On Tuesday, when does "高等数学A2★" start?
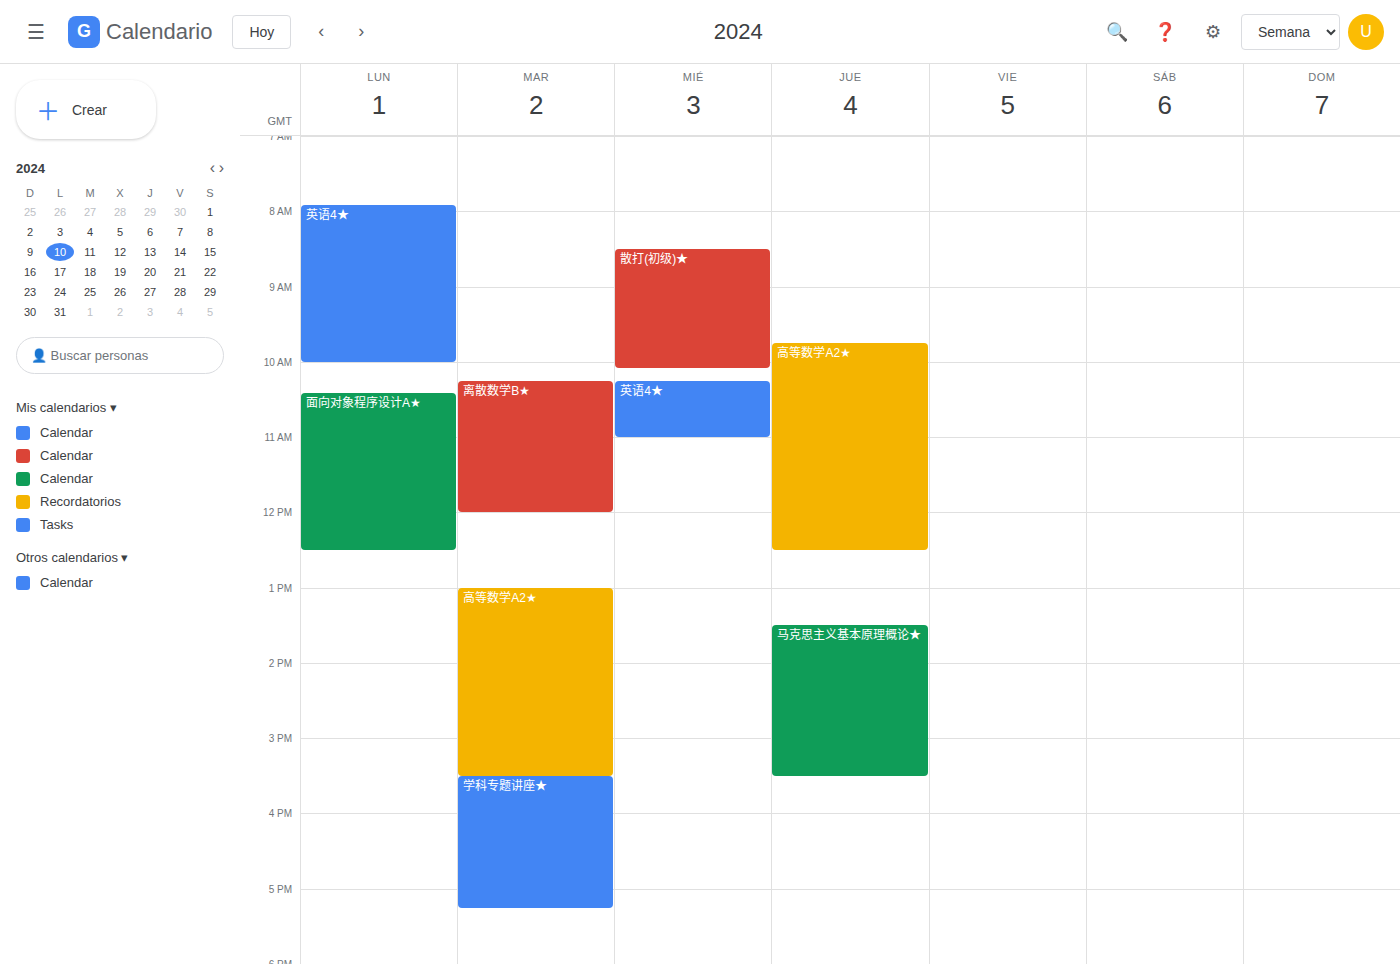
1:00 PM